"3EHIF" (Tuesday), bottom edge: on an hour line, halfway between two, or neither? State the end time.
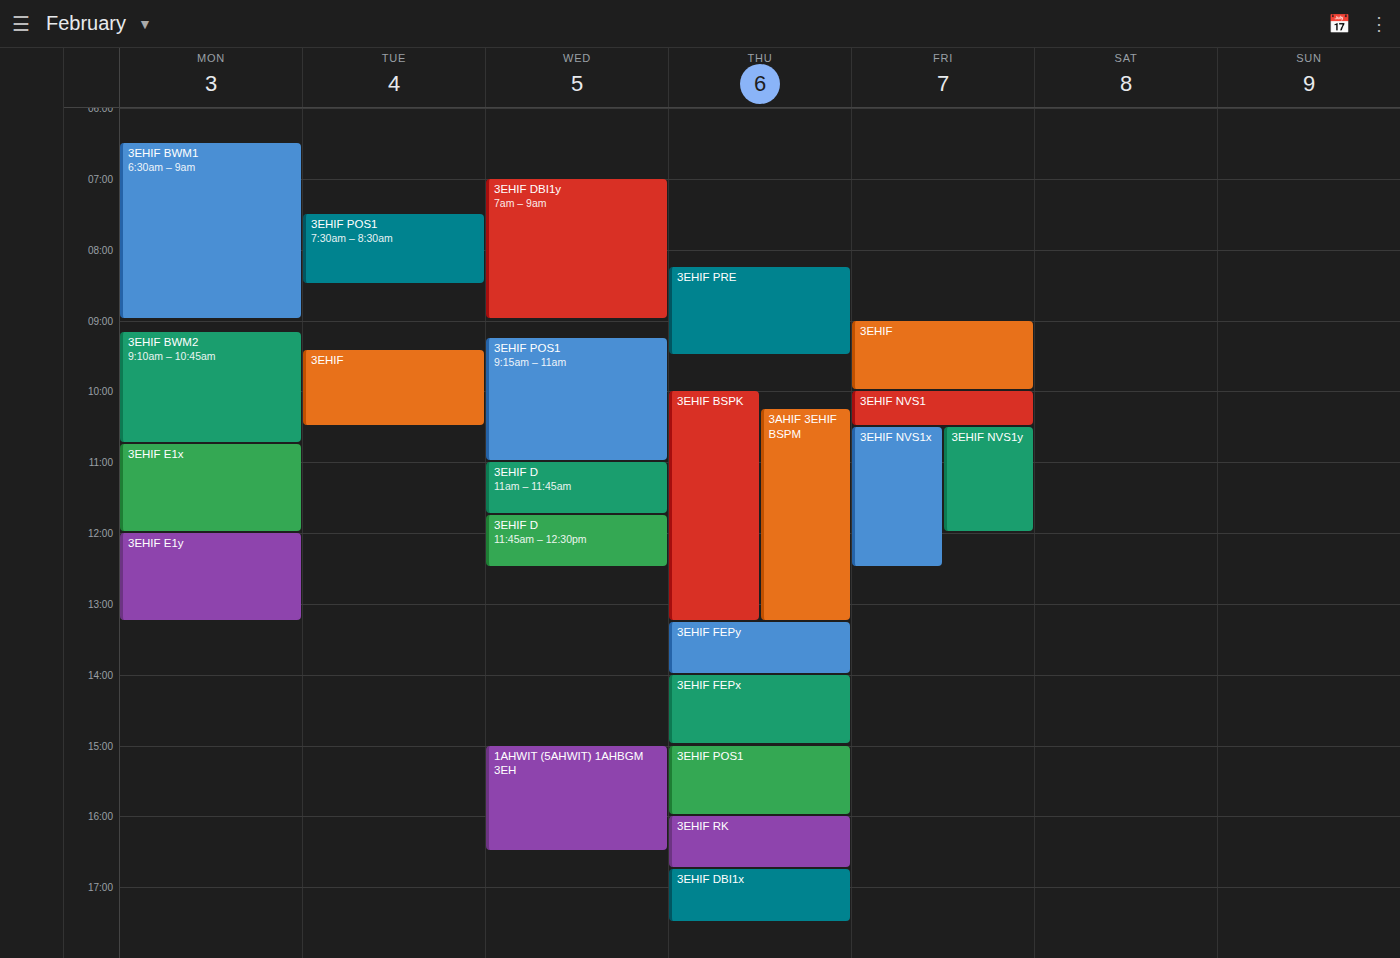
10:30 AM -- halfway between the 10 AM and 11 AM lines.